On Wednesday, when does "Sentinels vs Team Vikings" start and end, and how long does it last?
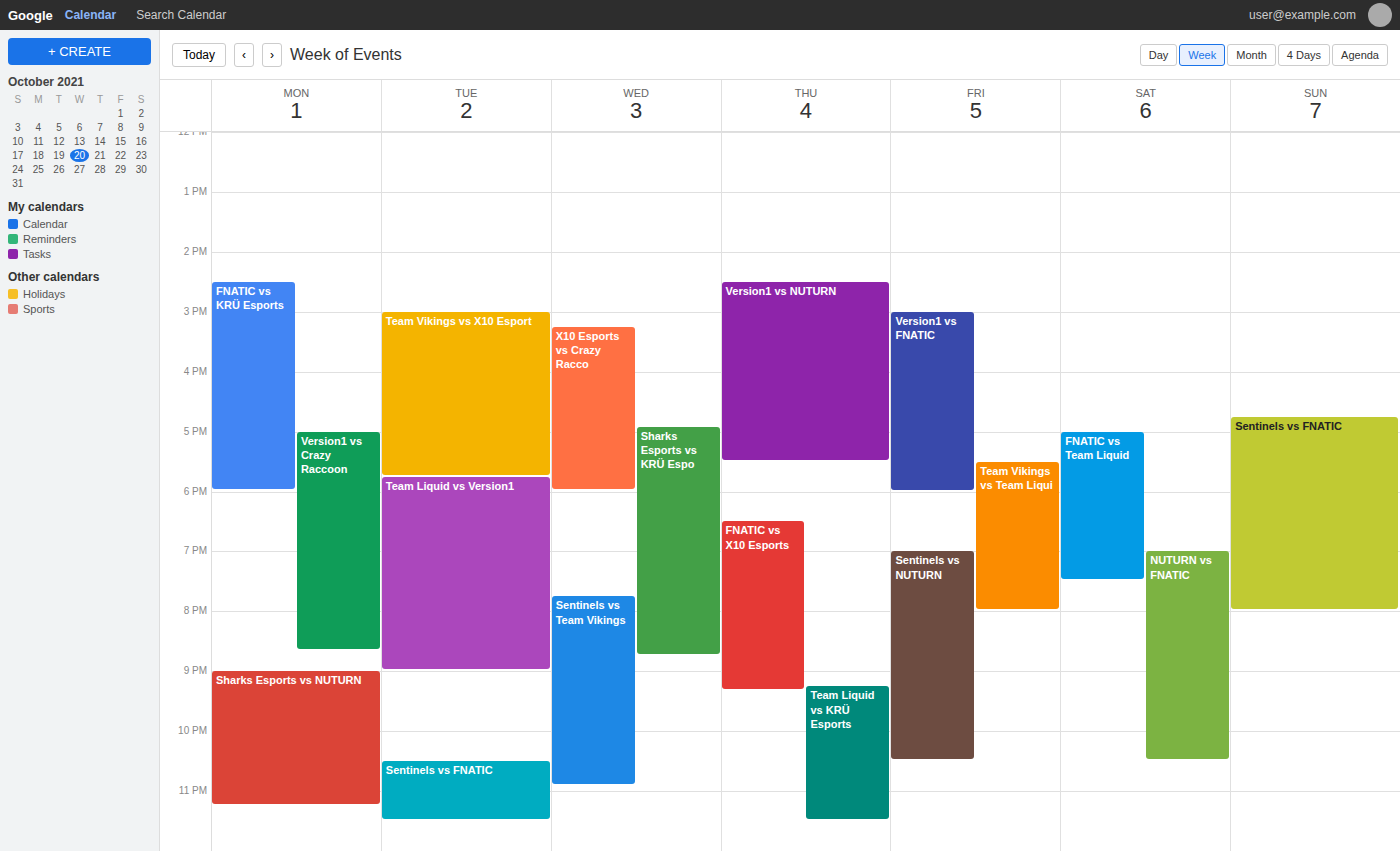
7:45 PM to 10:55 PM, 3 hours 10 minutes